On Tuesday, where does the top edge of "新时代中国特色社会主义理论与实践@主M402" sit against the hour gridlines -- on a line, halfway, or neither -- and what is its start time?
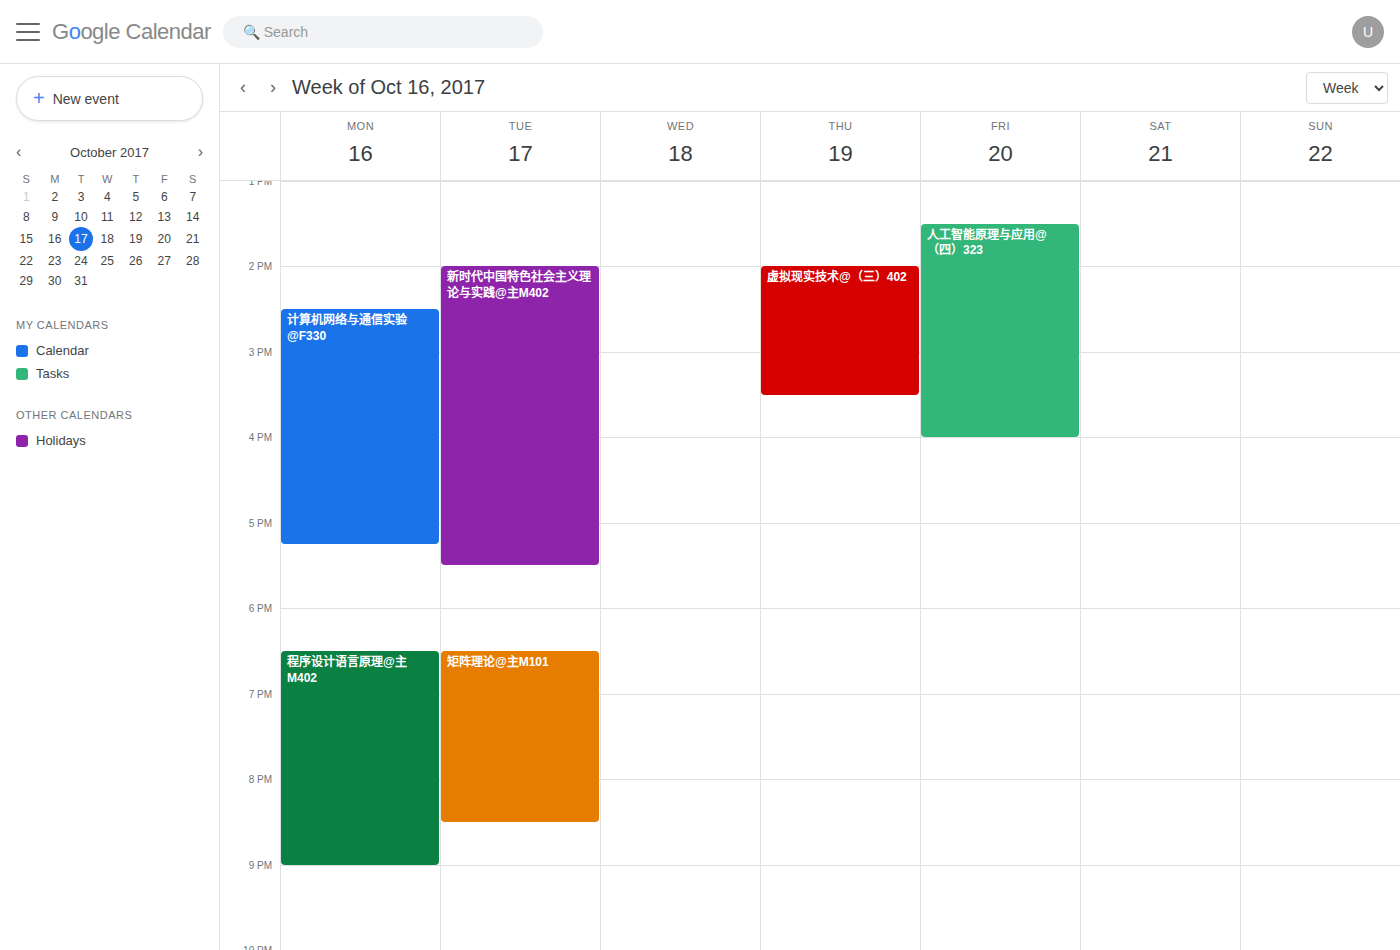
2:00 PM -- exactly on the 2 PM line.